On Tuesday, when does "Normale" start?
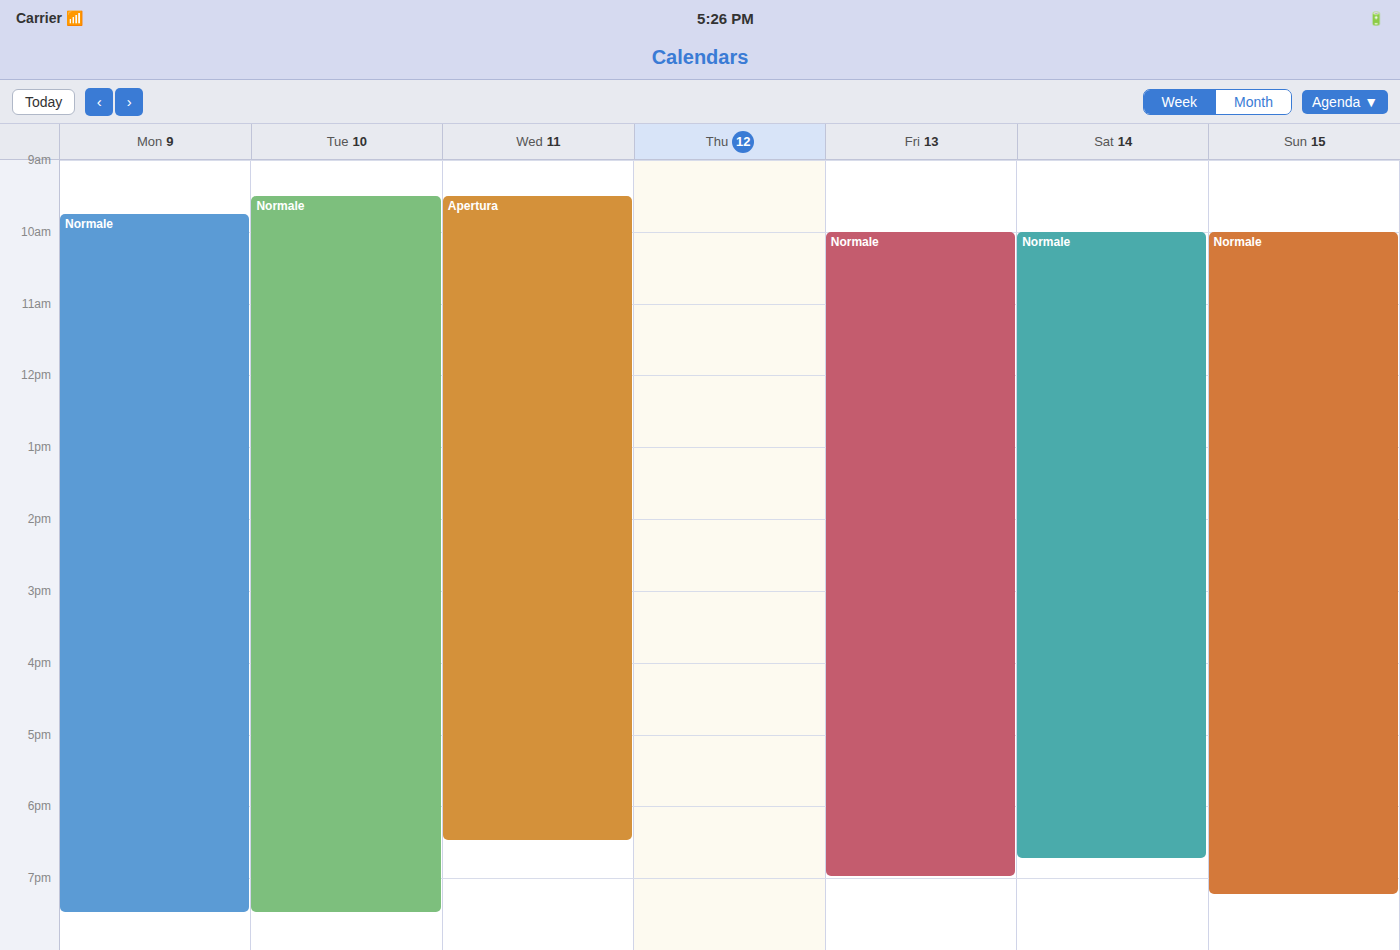
9:30 AM